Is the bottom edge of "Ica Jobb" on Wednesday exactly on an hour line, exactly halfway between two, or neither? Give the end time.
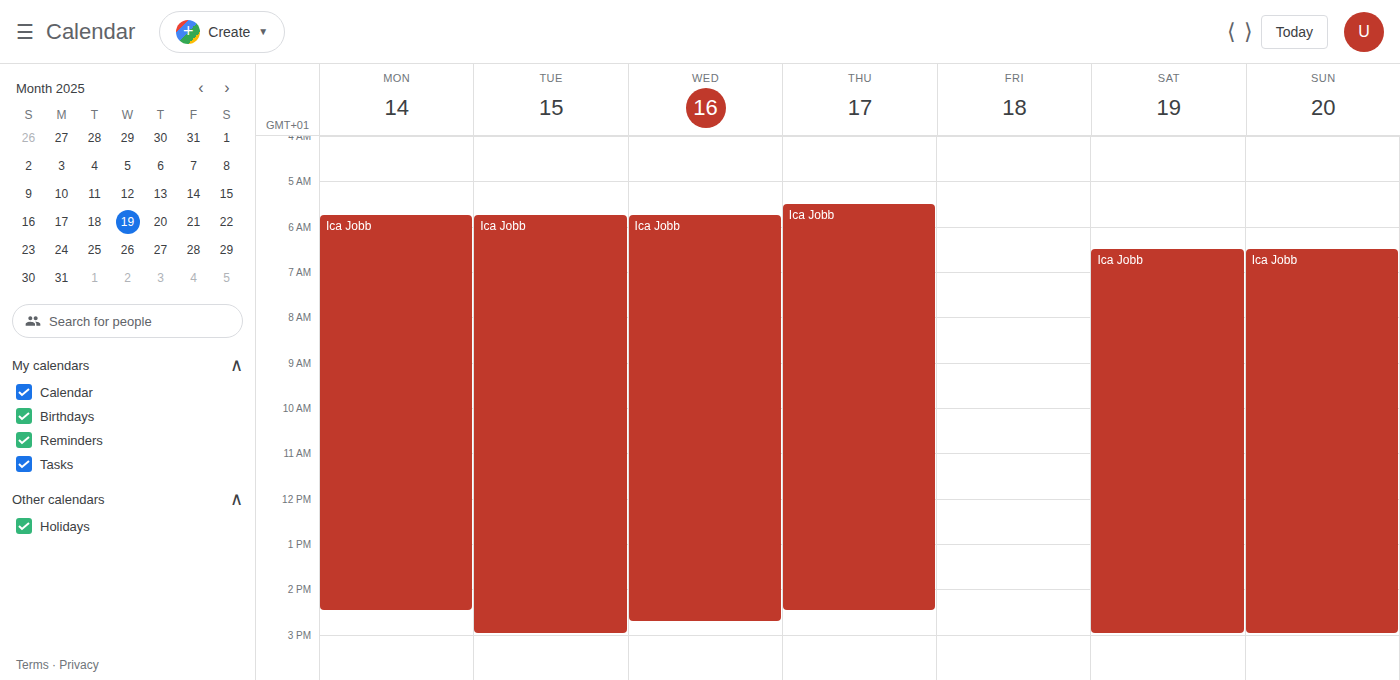
2:45 PM -- neither: three quarters of the way from the 2 PM line to the 3 PM line.